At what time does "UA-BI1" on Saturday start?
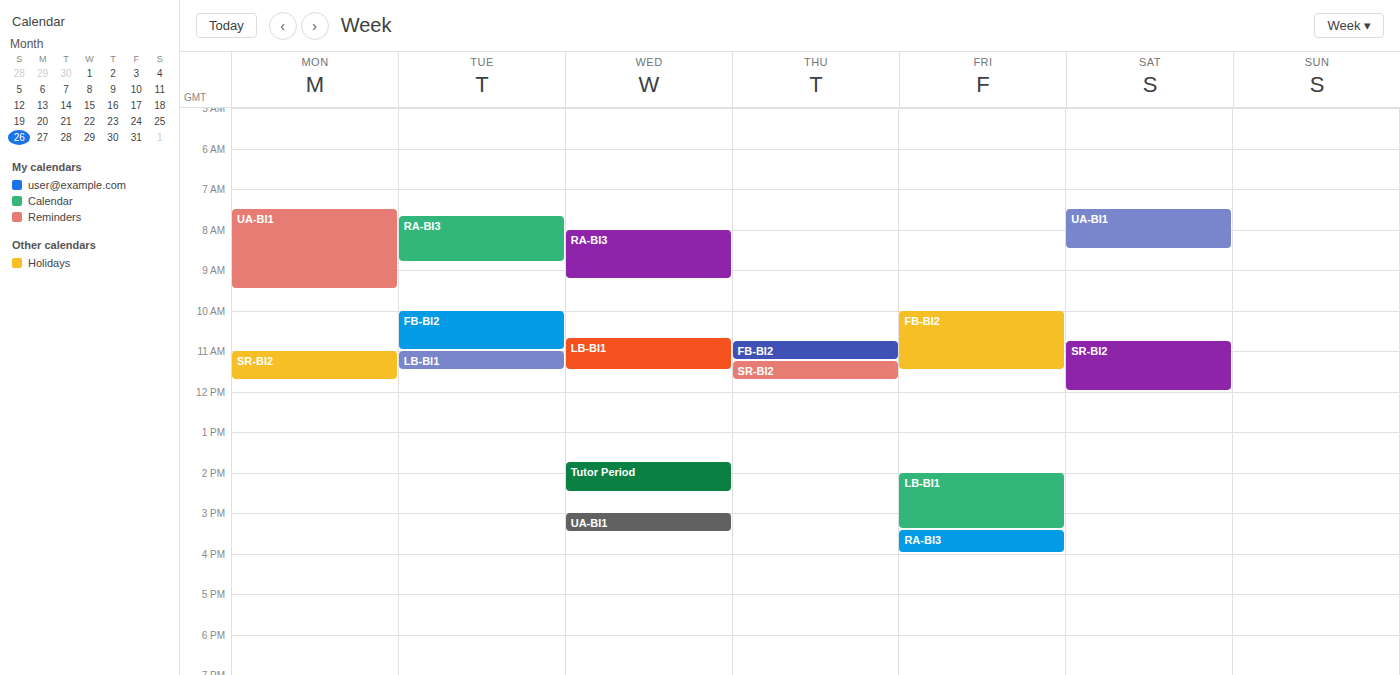
7:30 AM